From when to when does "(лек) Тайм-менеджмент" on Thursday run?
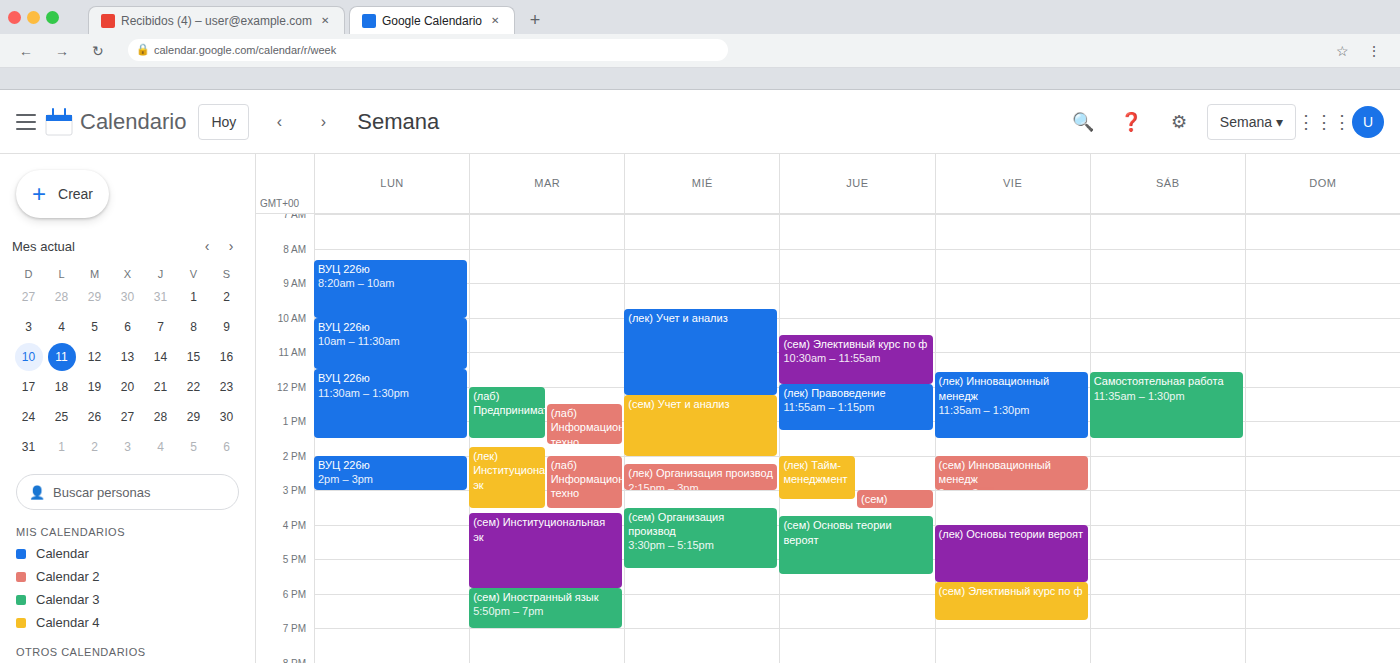
2:00 PM to 3:15 PM